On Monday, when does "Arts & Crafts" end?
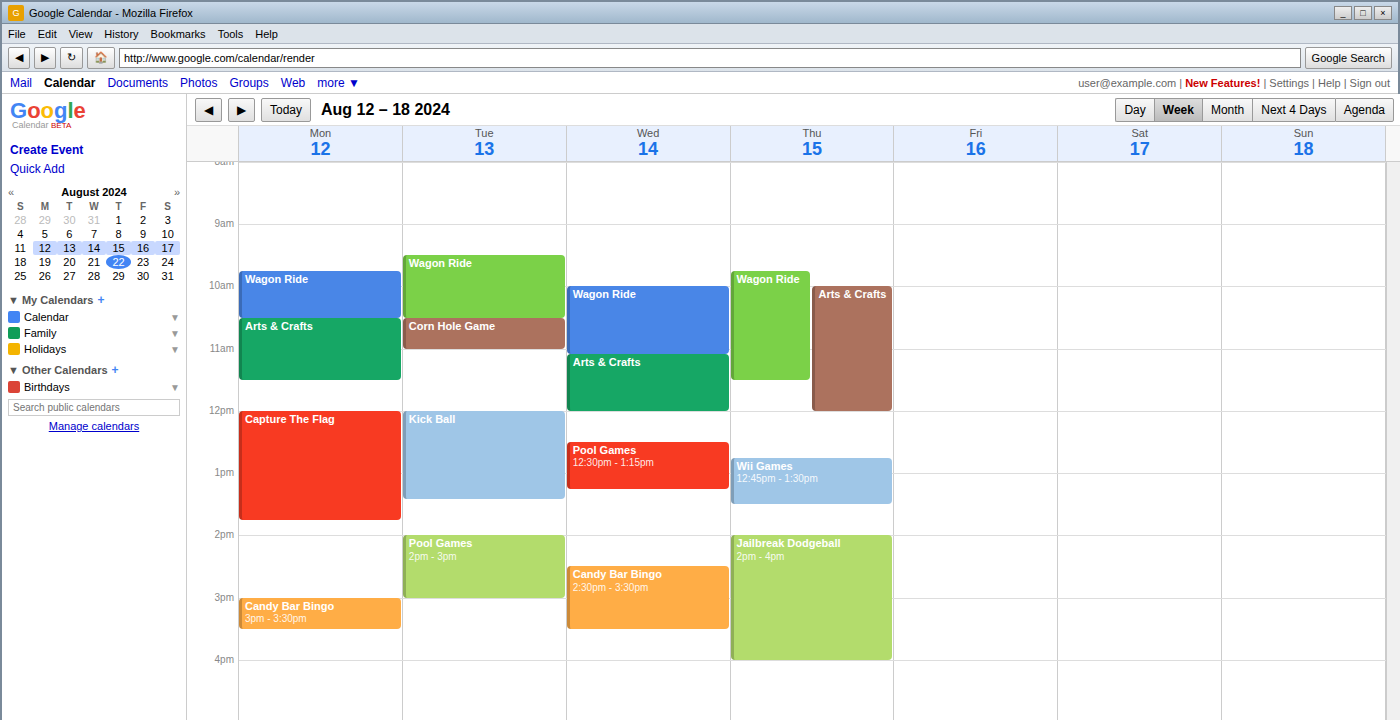
11:30